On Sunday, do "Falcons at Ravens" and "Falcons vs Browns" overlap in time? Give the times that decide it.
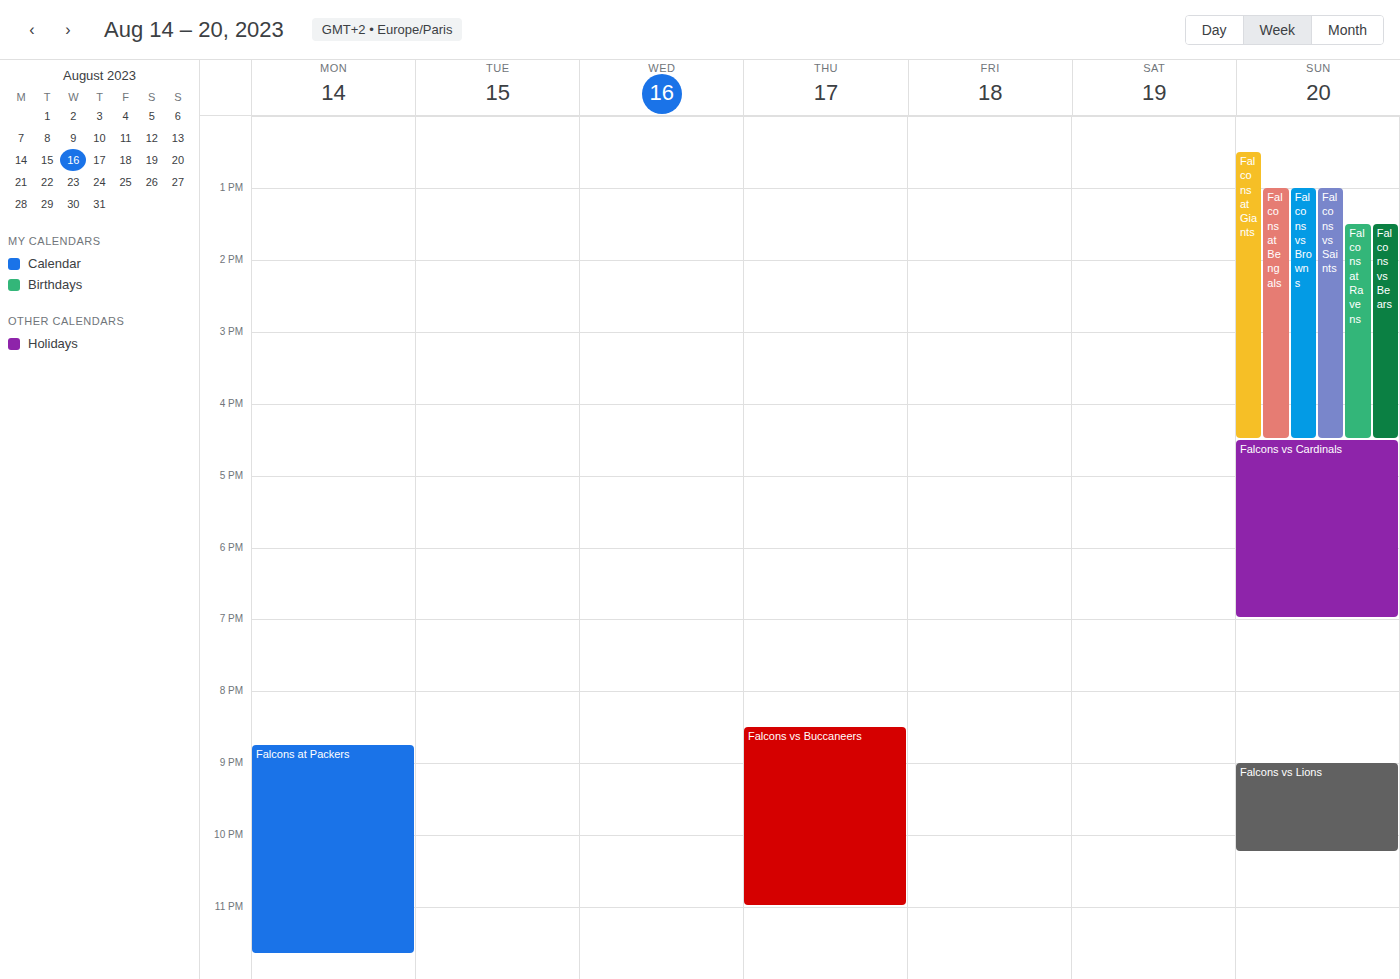
"Falcons at Ravens" runs 1:30 PM to 4:30 PM, inside "Falcons vs Browns" -- they overlap.